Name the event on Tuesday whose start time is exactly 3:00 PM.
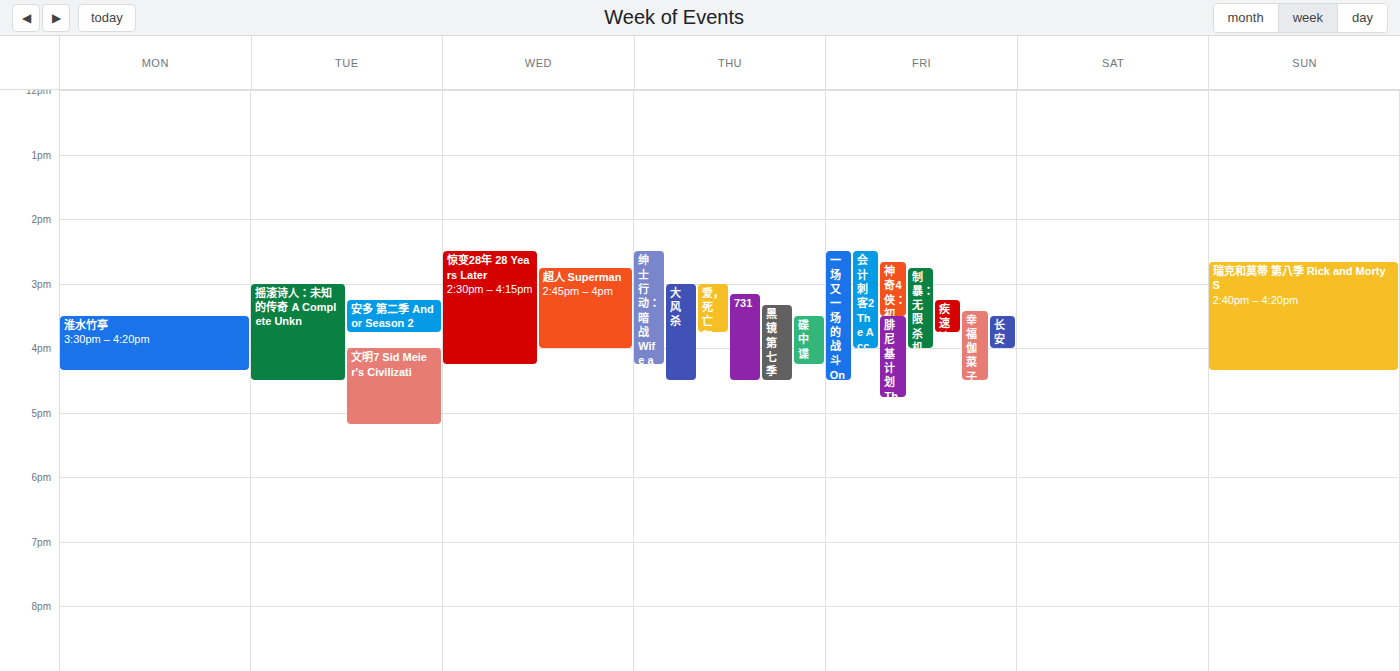
"摇滚诗人：未知的传奇 A Complete Unkn"